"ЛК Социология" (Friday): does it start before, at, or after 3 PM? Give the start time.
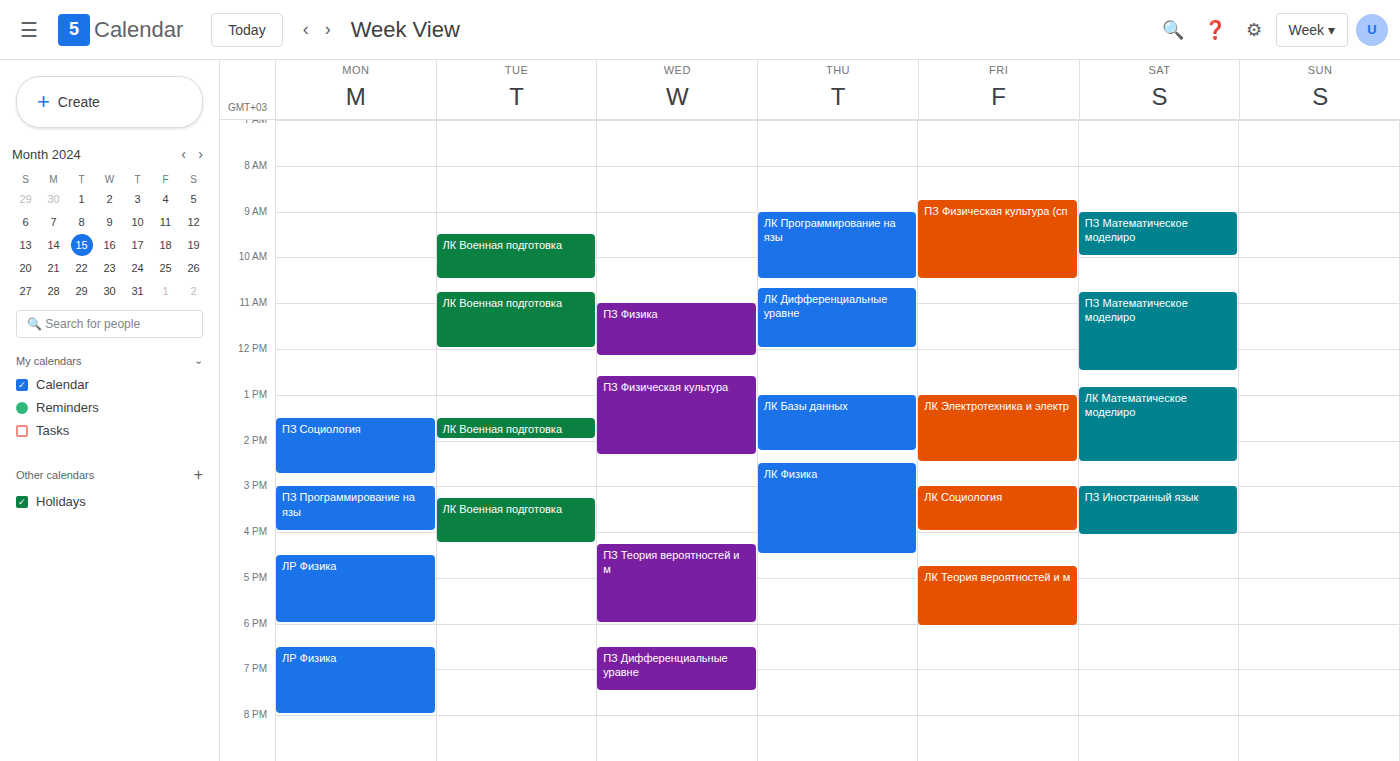
3:00 PM -- exactly at 3 PM, on the 3 PM line.